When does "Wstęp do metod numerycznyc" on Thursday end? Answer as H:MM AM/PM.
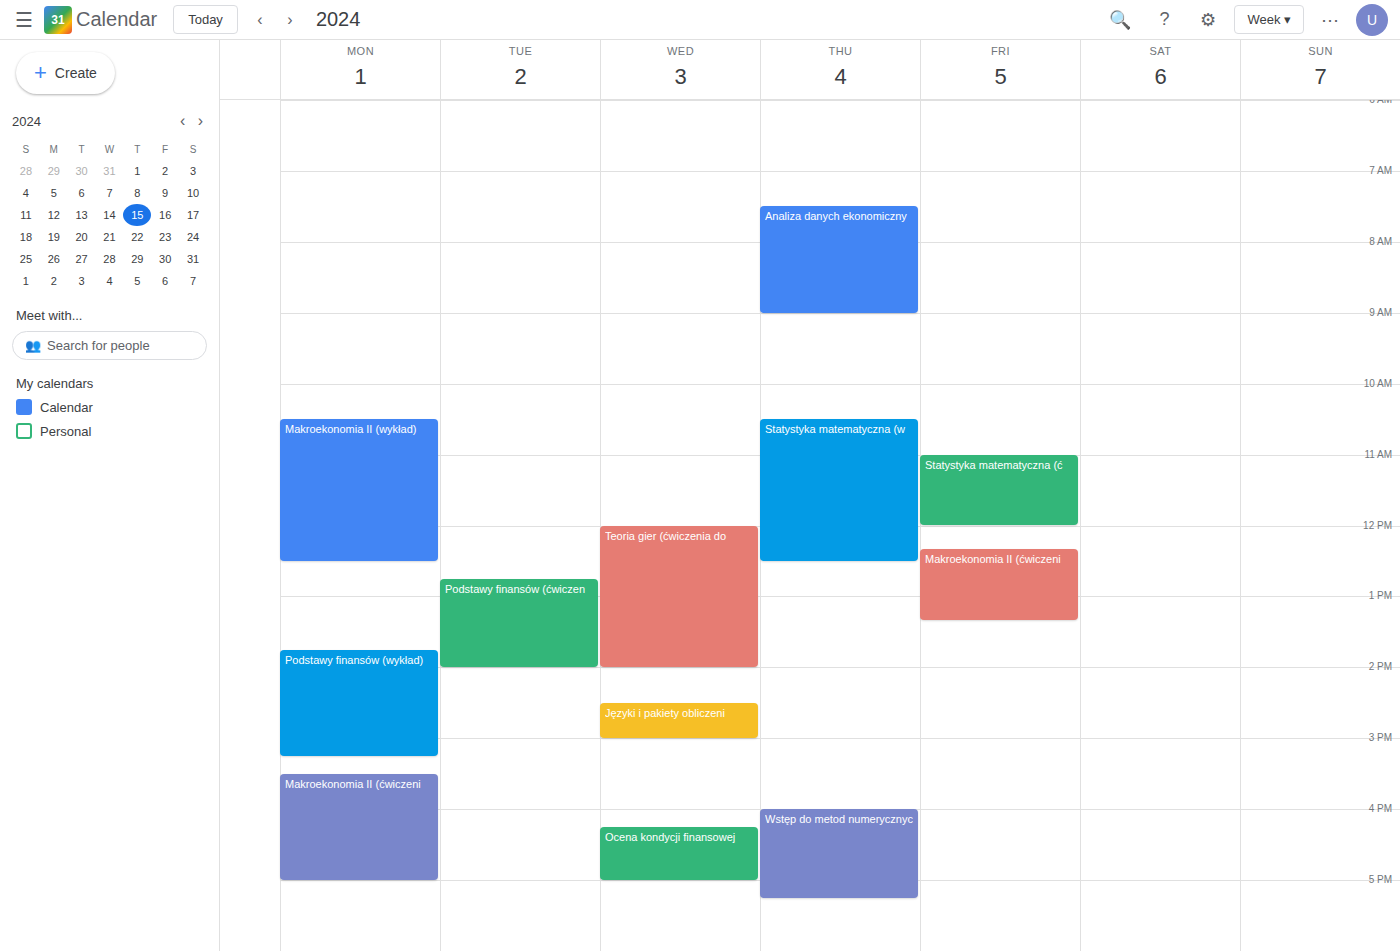
5:15 PM